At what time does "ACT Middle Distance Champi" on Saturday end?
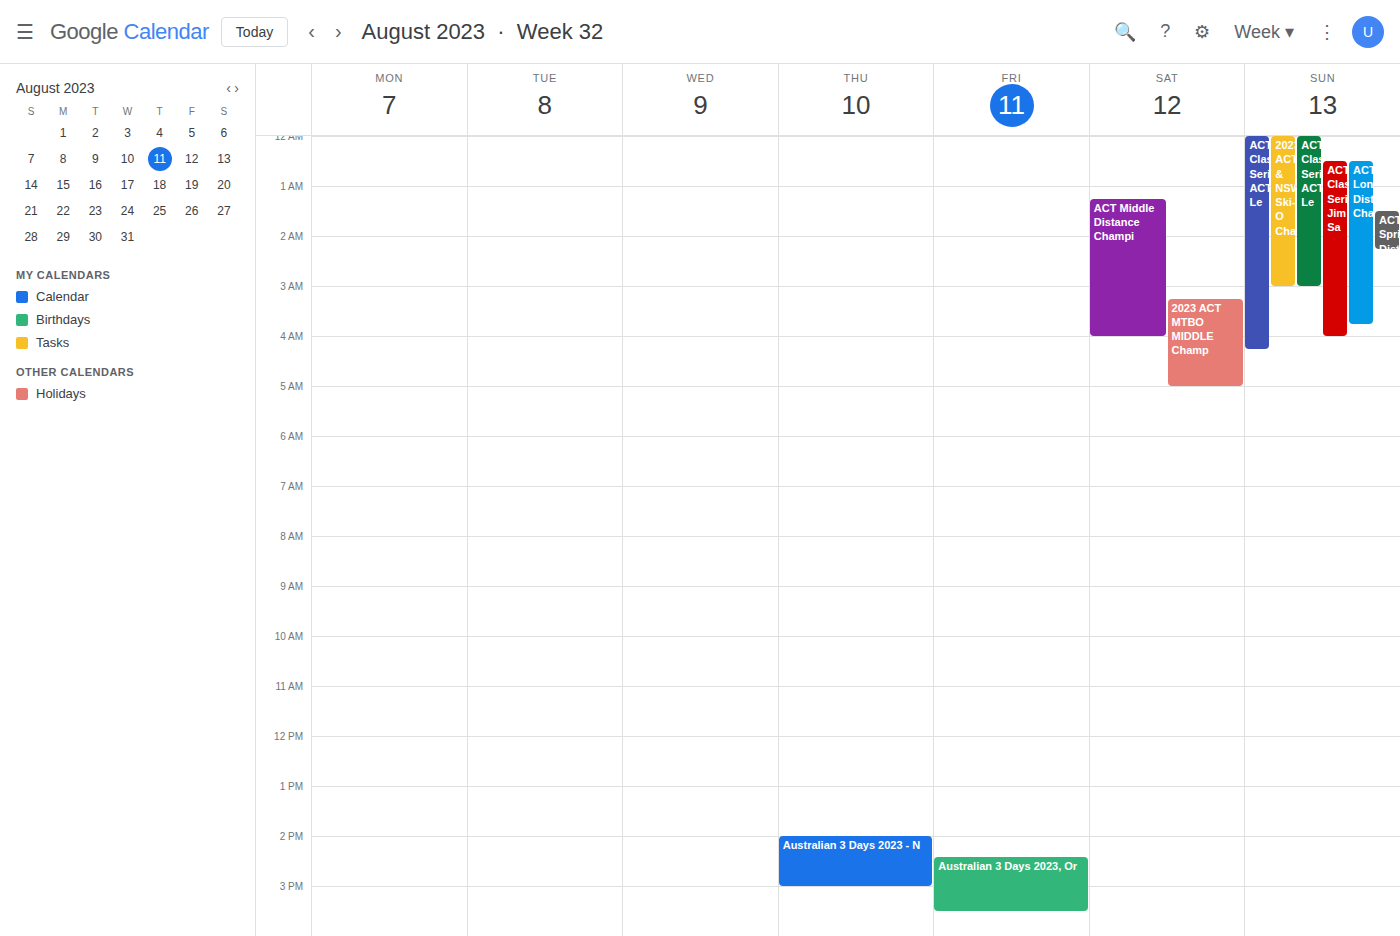
4:00 AM